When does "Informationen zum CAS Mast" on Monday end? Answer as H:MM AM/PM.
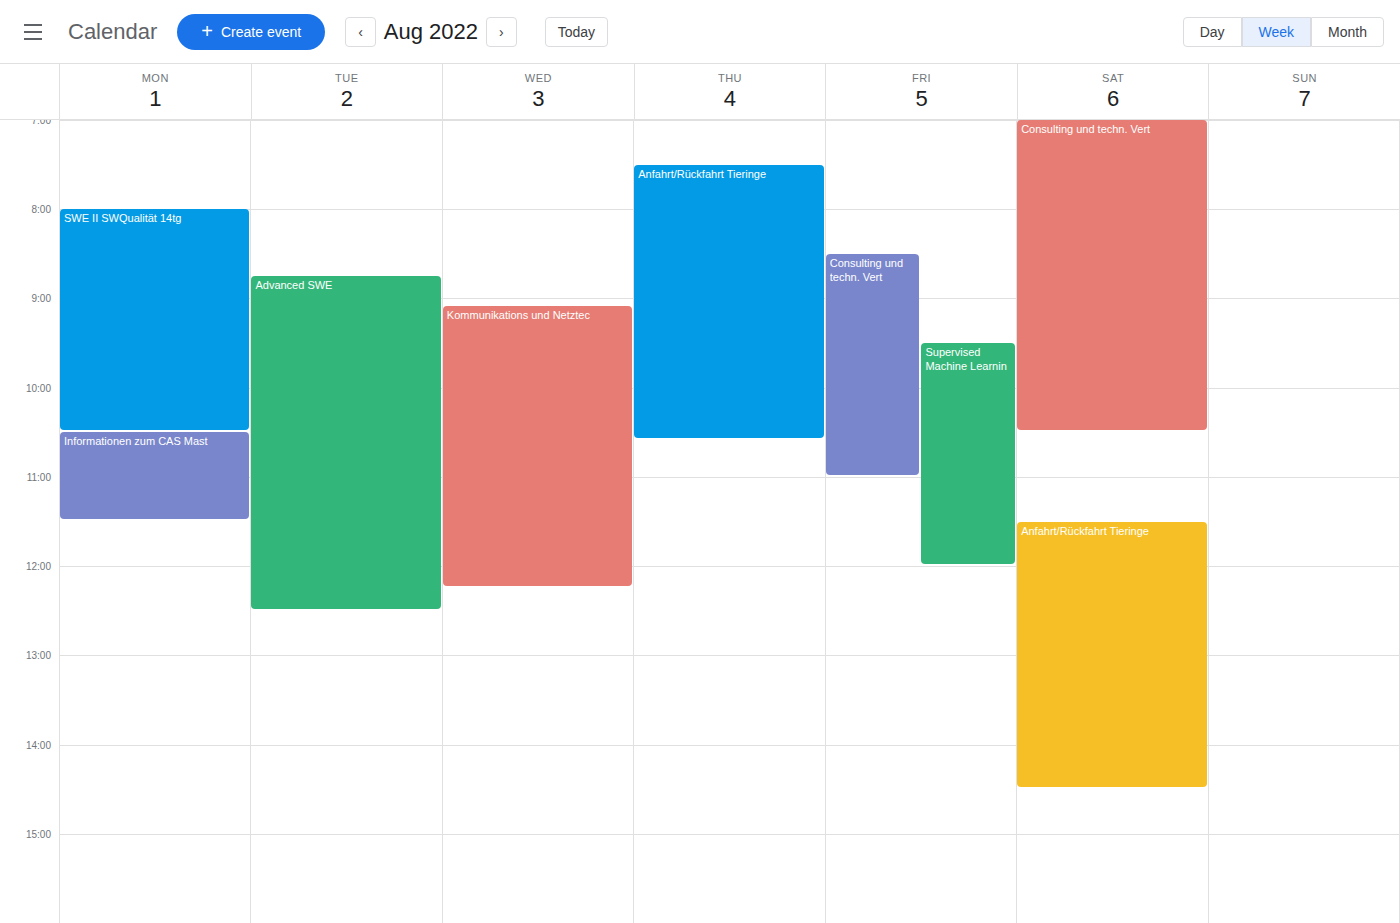
11:30 AM